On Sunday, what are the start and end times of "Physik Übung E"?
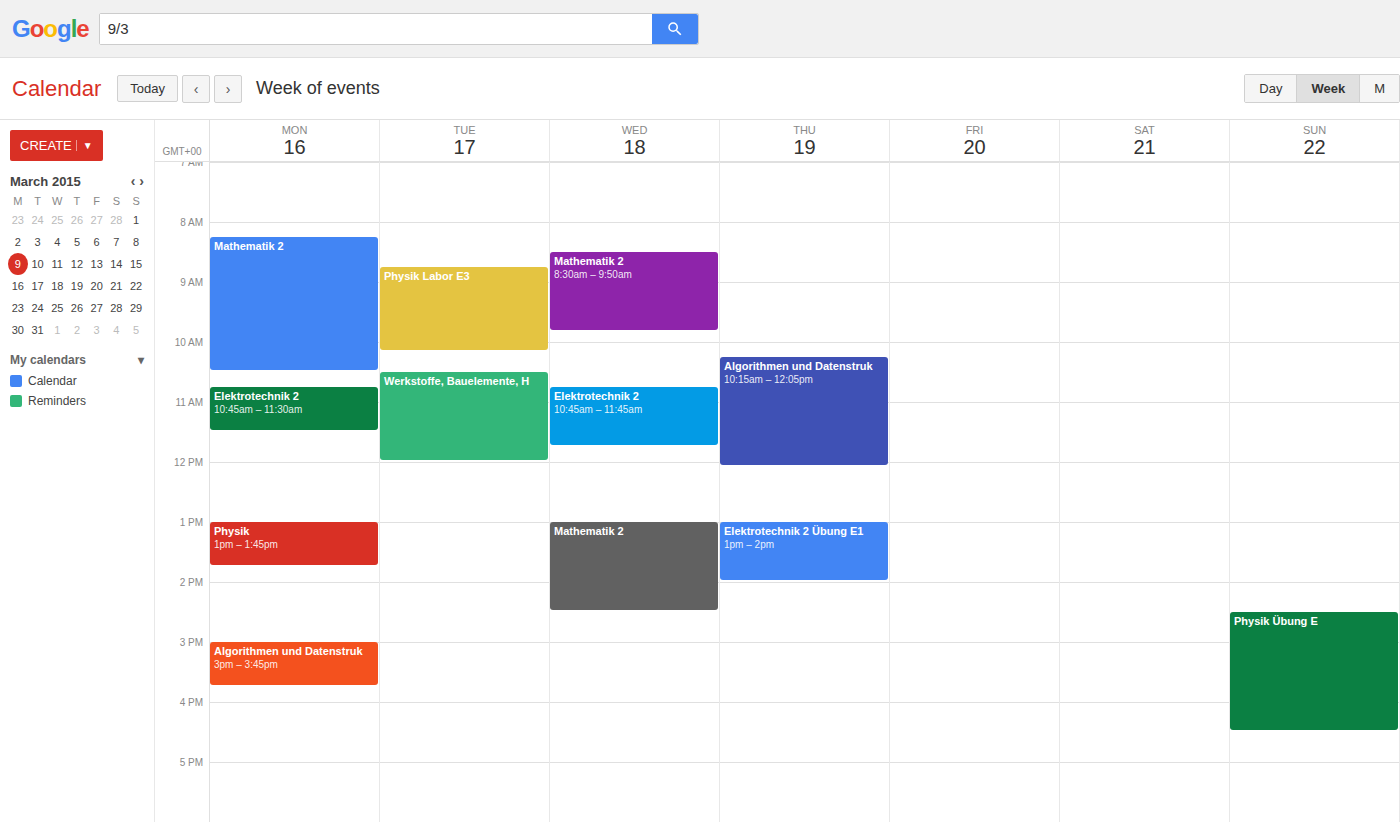
2:30 PM to 4:30 PM